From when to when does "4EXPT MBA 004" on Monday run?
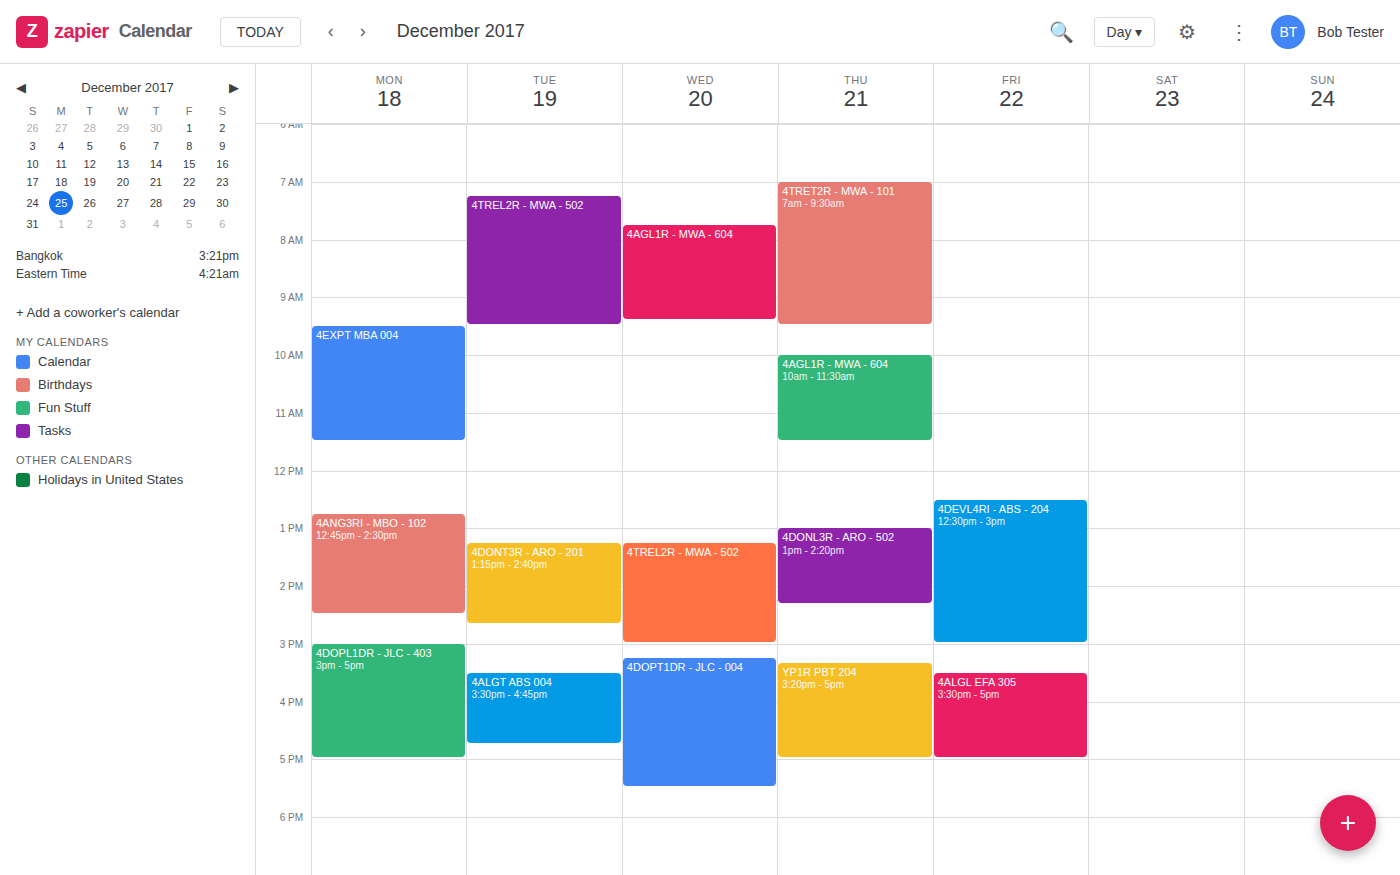
9:30 AM to 11:30 AM